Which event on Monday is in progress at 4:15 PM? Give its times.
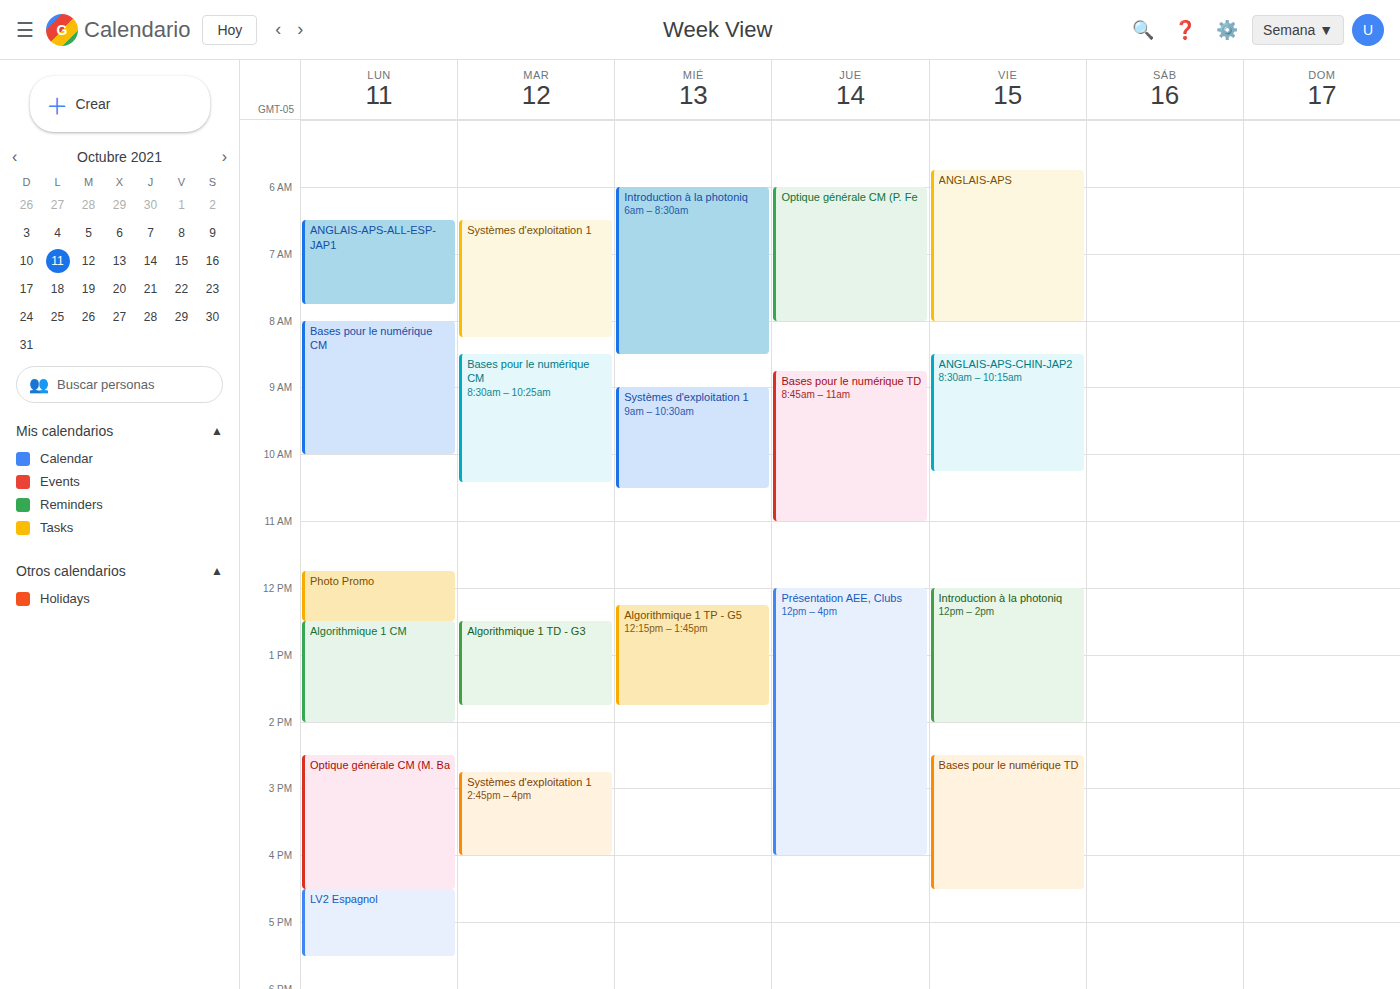
"Optique générale CM (M. Ba", 2:30 PM to 4:30 PM